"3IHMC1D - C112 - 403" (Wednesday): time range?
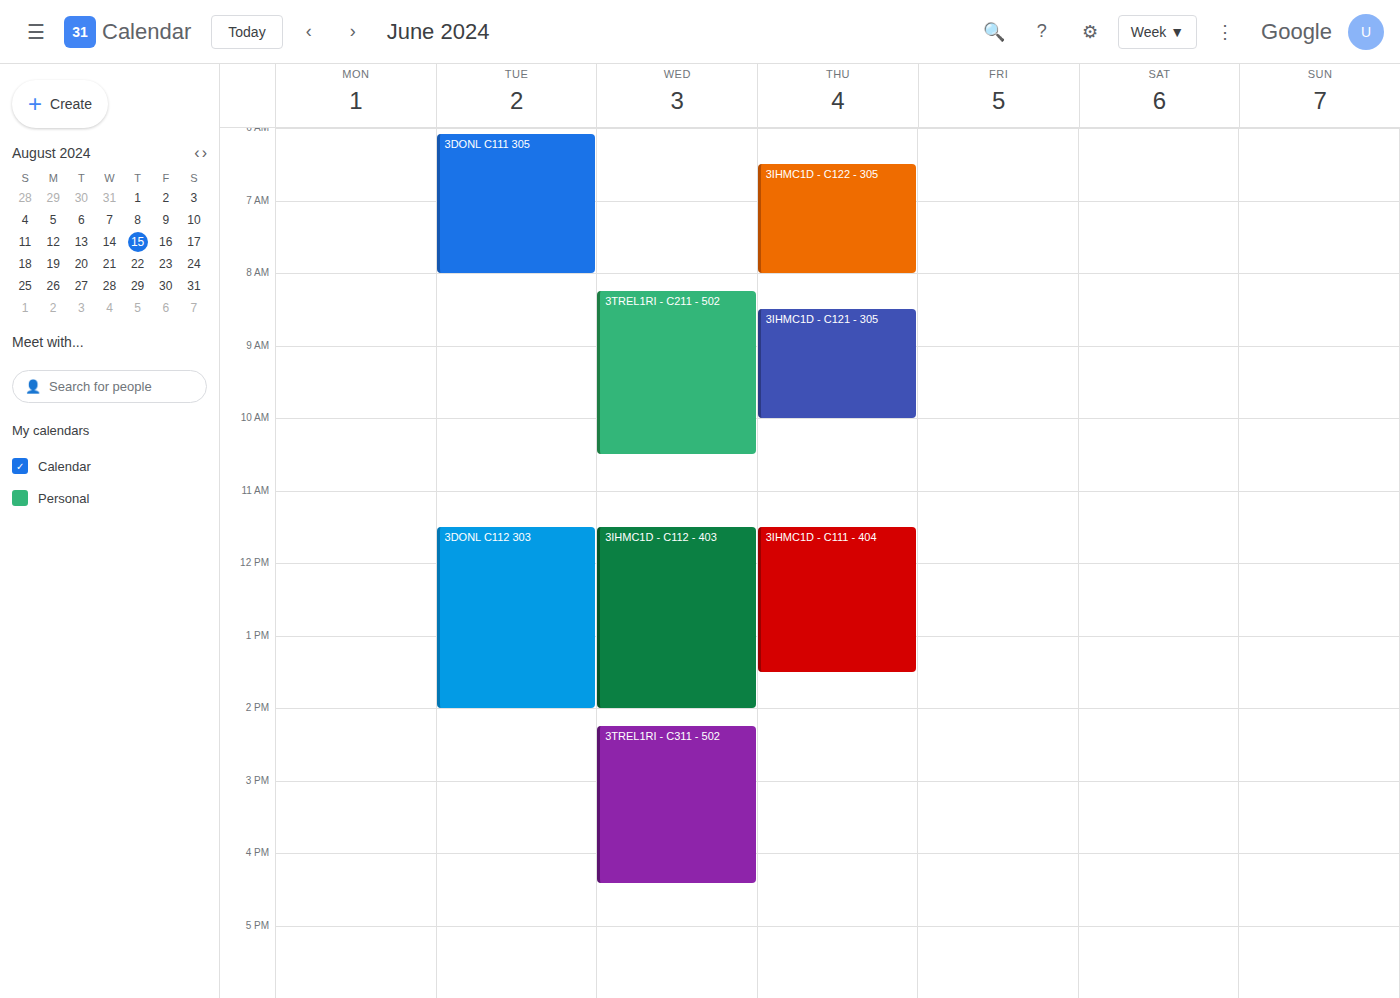
11:30 AM to 2:00 PM